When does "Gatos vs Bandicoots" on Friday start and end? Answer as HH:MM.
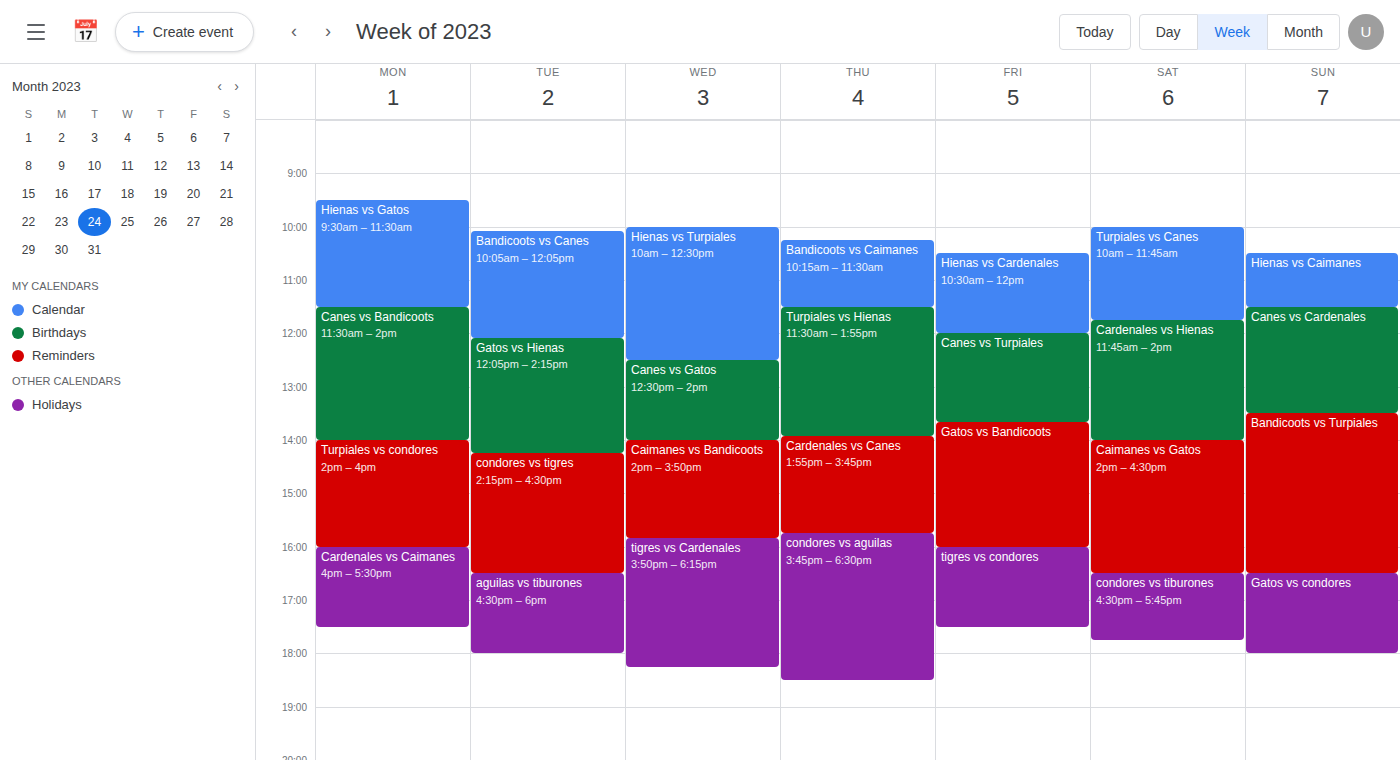
13:40 to 16:00